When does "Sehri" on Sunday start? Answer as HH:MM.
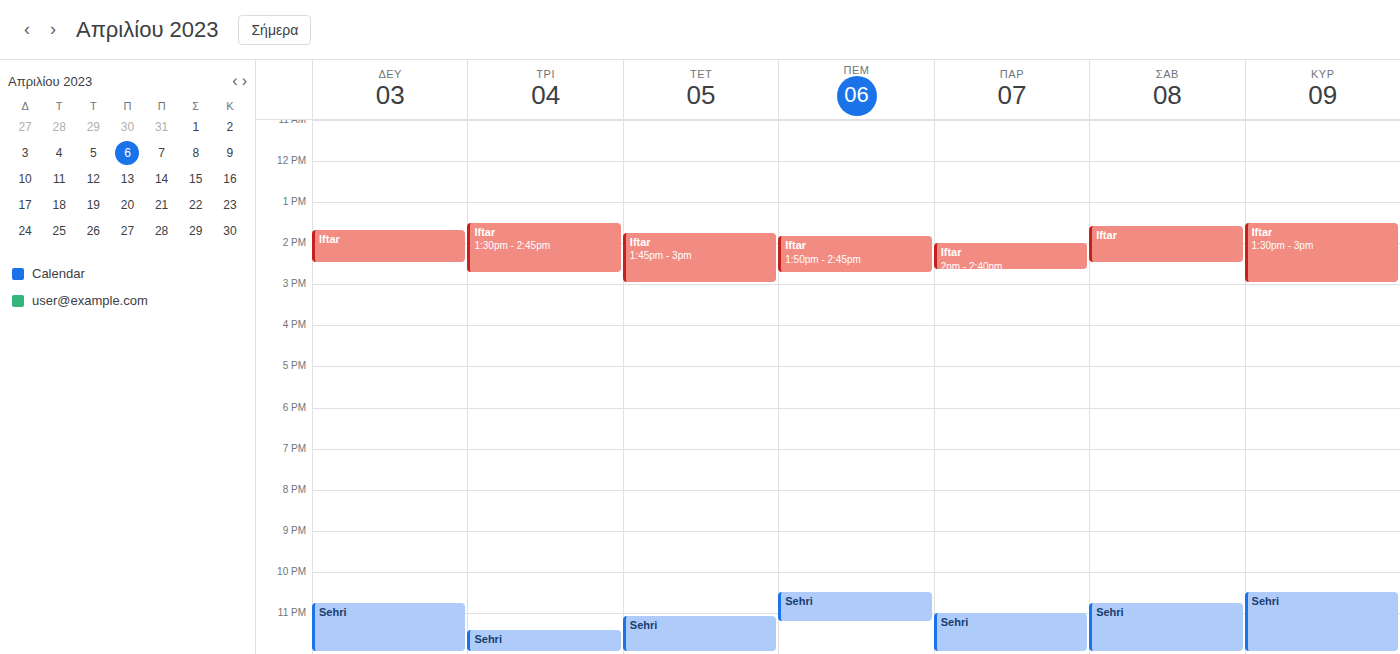
22:30